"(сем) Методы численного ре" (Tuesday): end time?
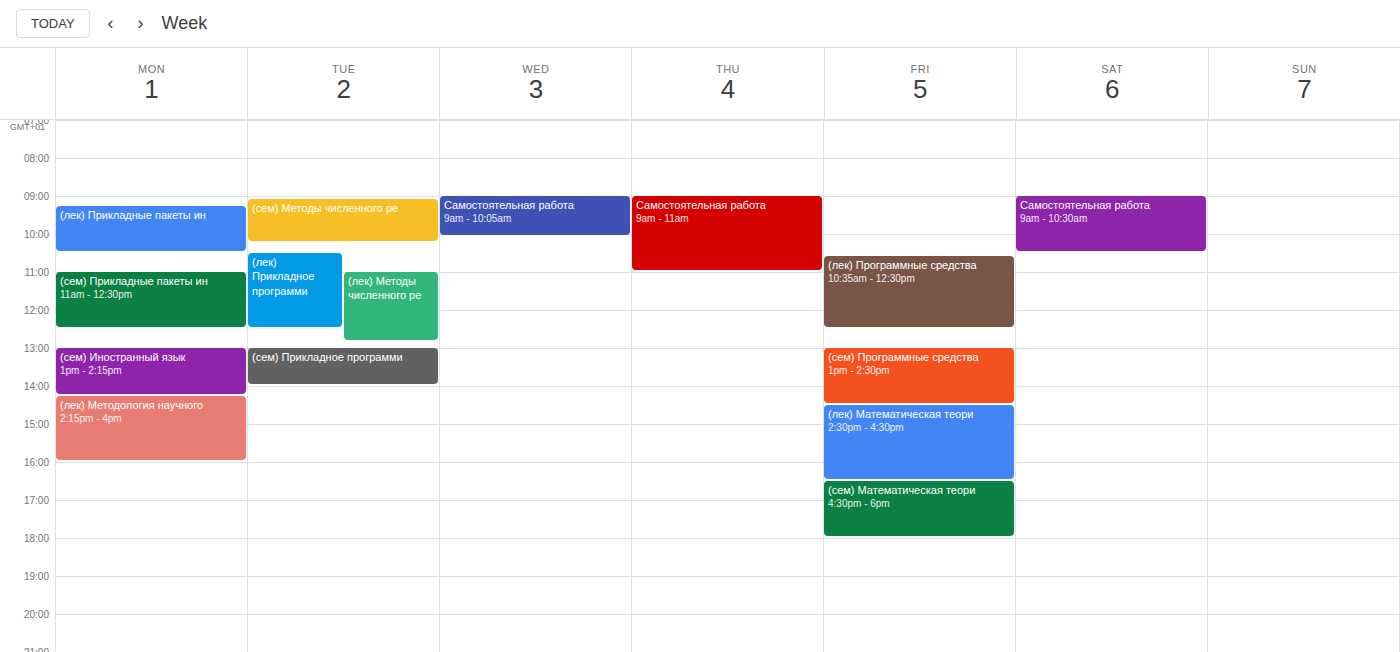
10:15 AM